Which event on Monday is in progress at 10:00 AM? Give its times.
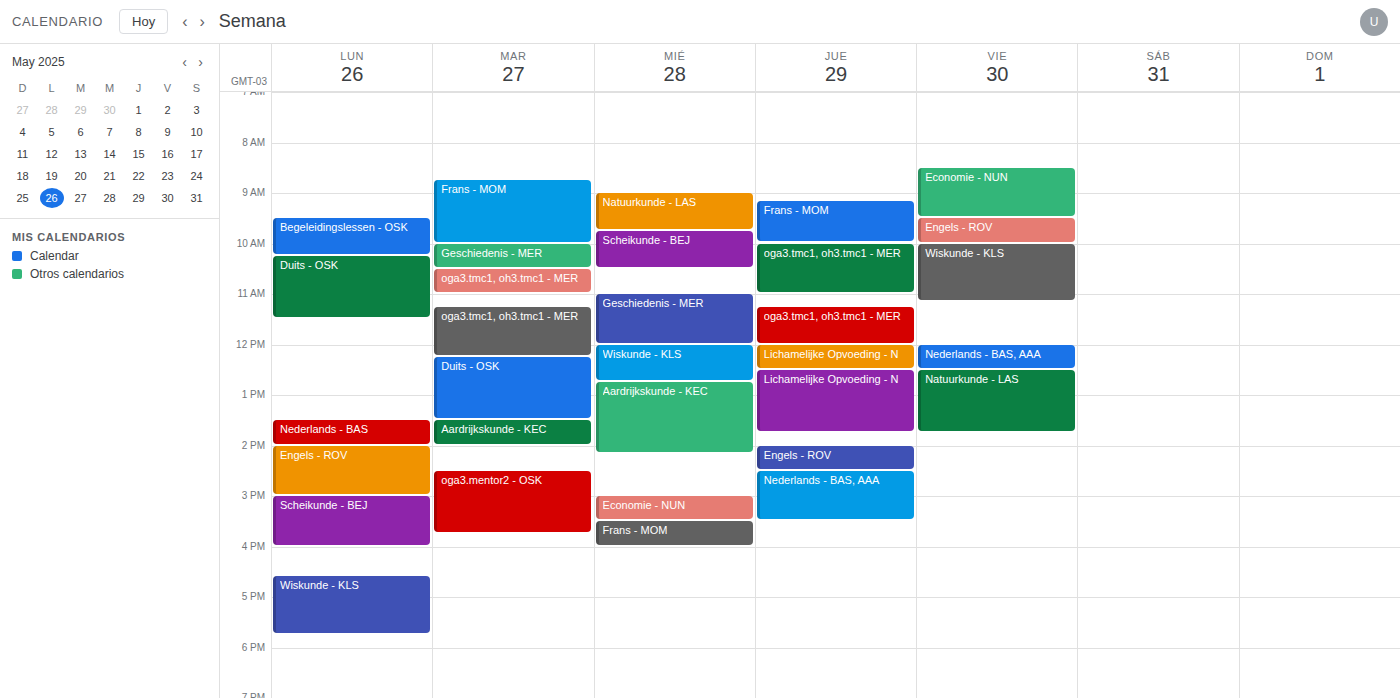
"Begeleidingslessen - OSK", 9:30 AM to 10:15 AM